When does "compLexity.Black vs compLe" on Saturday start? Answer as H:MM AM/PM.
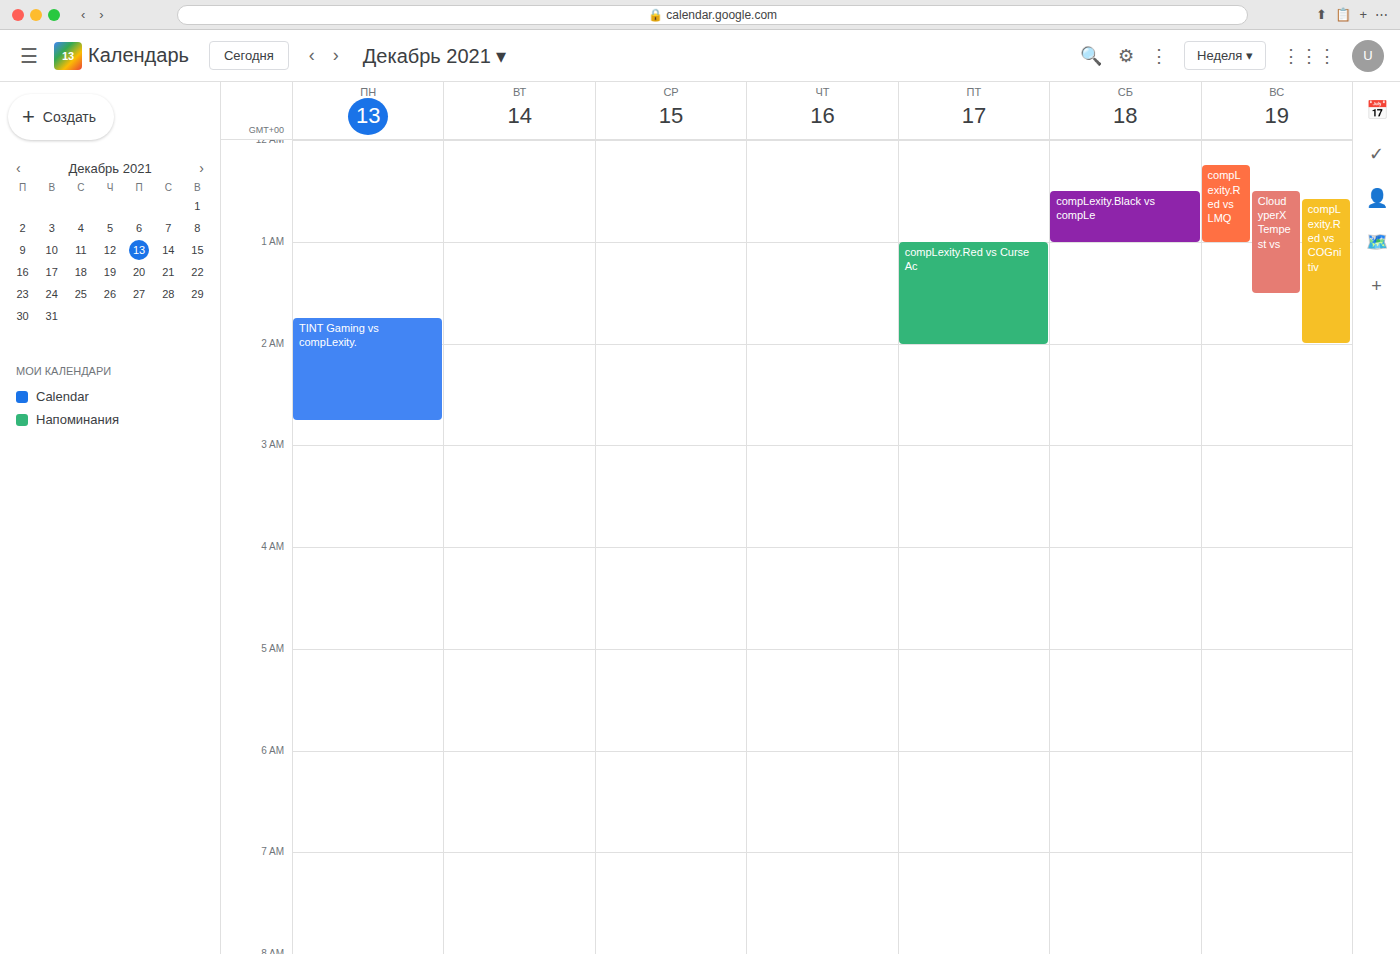
12:30 AM